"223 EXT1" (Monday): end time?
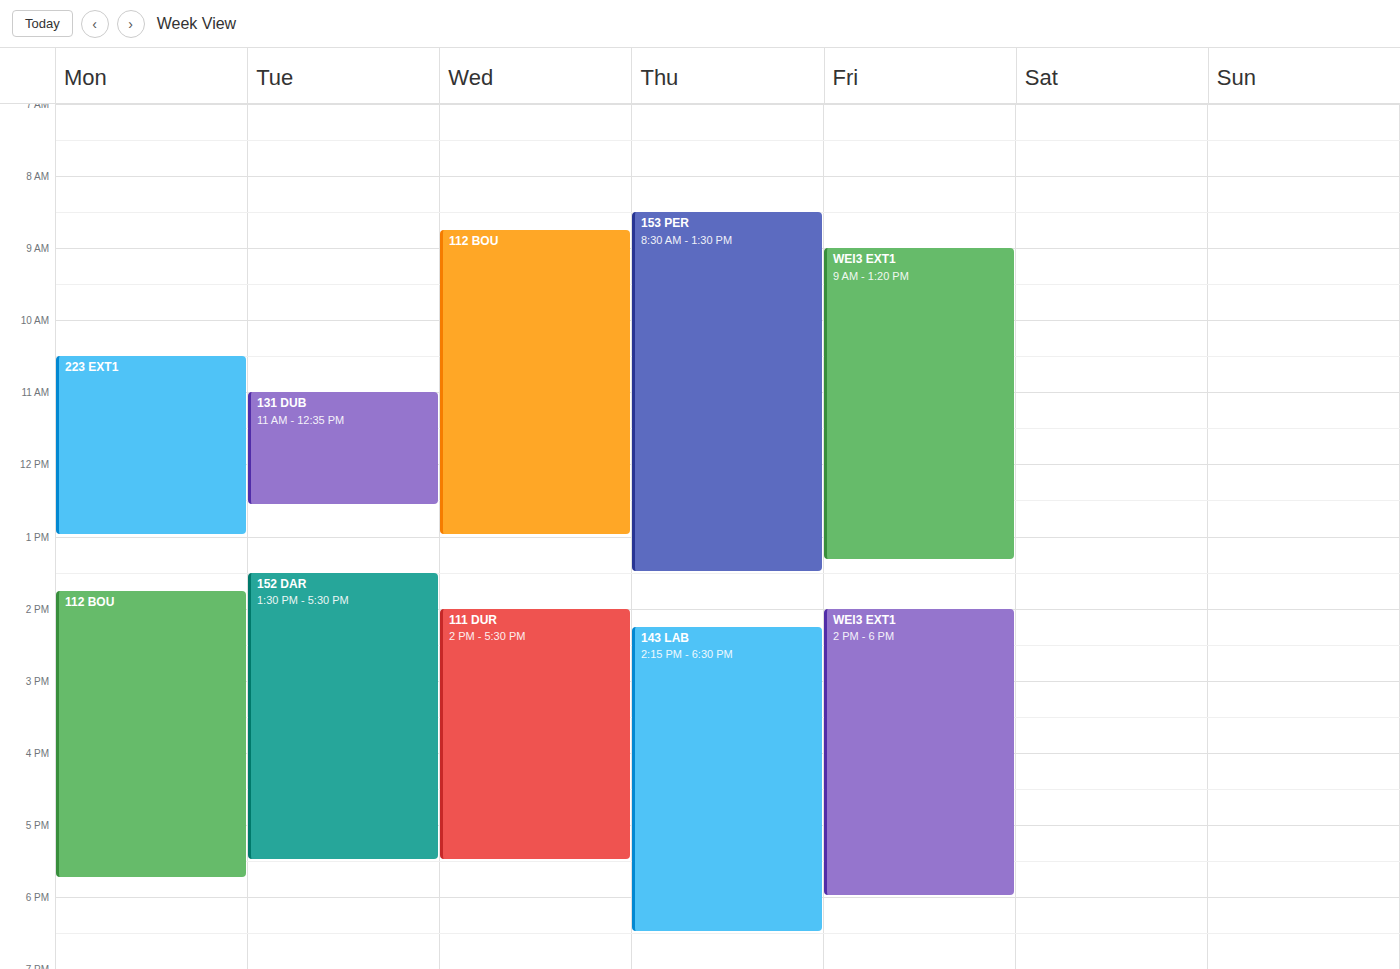
1:00 PM